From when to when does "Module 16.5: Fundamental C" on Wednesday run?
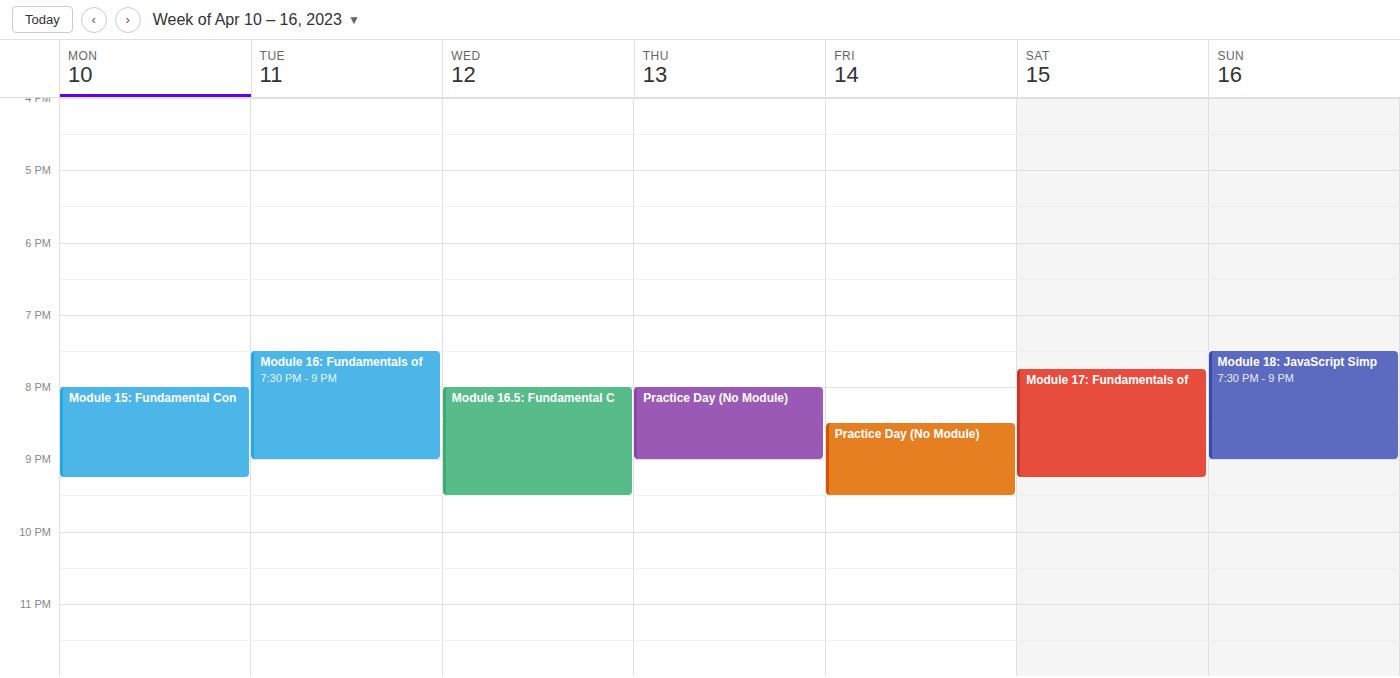
20:00 to 21:30